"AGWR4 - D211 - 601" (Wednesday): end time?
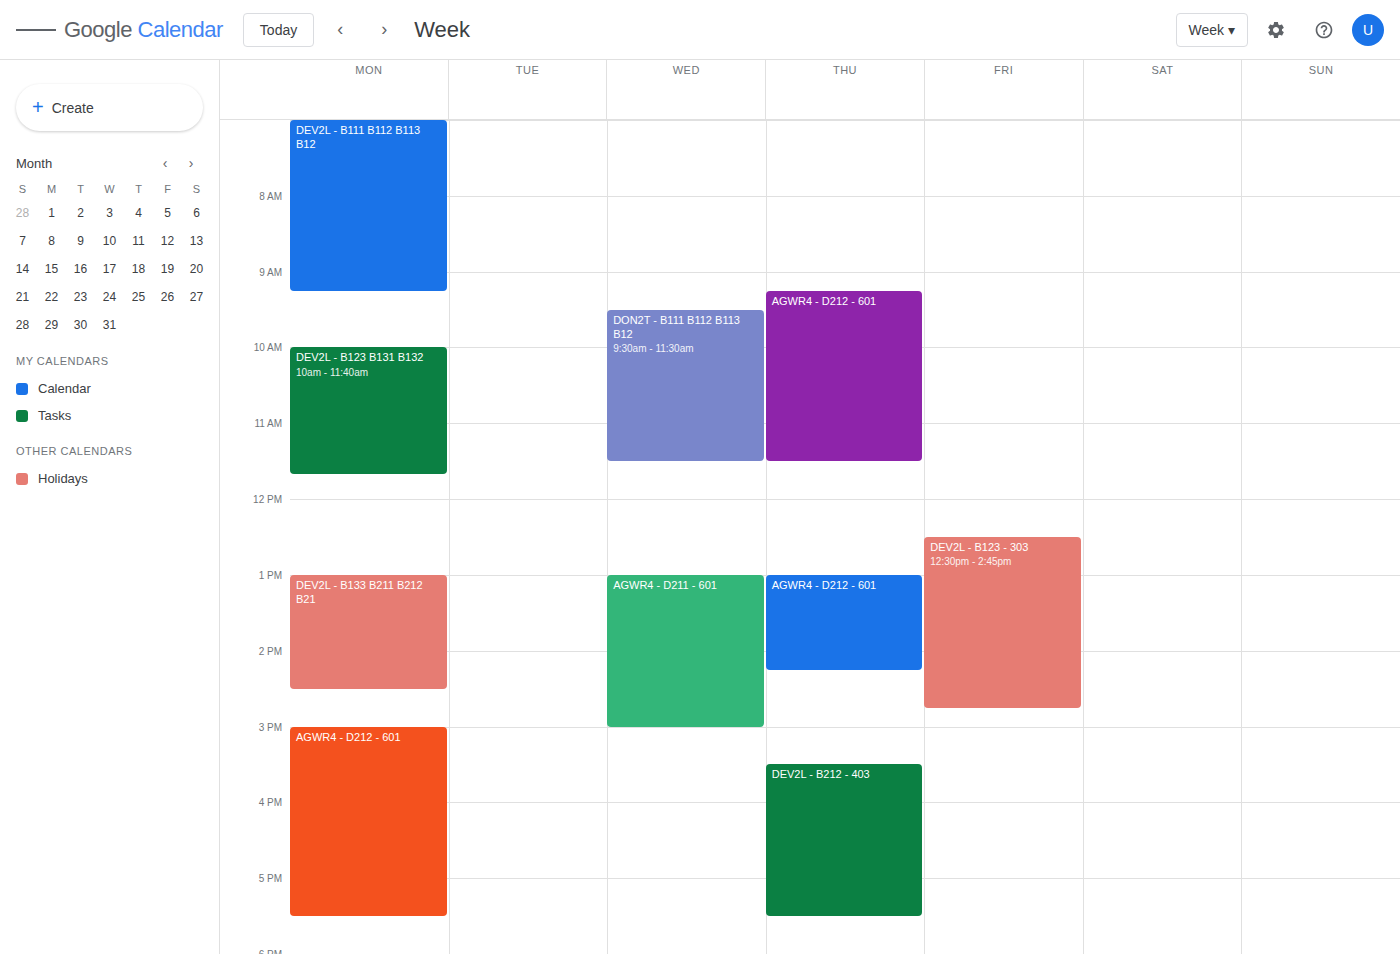
3:00 PM